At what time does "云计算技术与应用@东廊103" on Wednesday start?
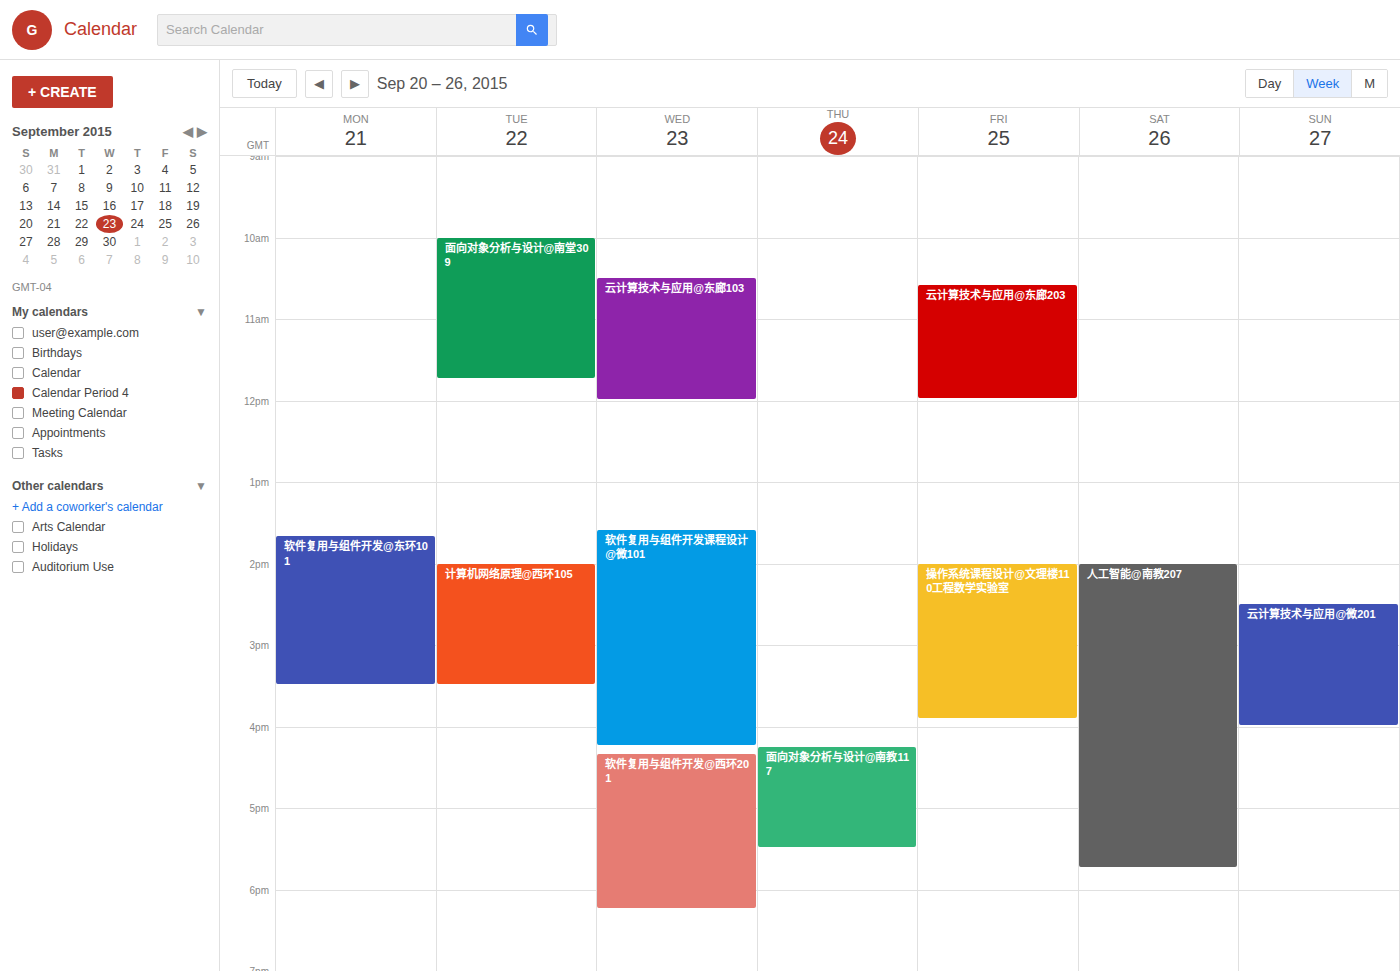
10:30 AM